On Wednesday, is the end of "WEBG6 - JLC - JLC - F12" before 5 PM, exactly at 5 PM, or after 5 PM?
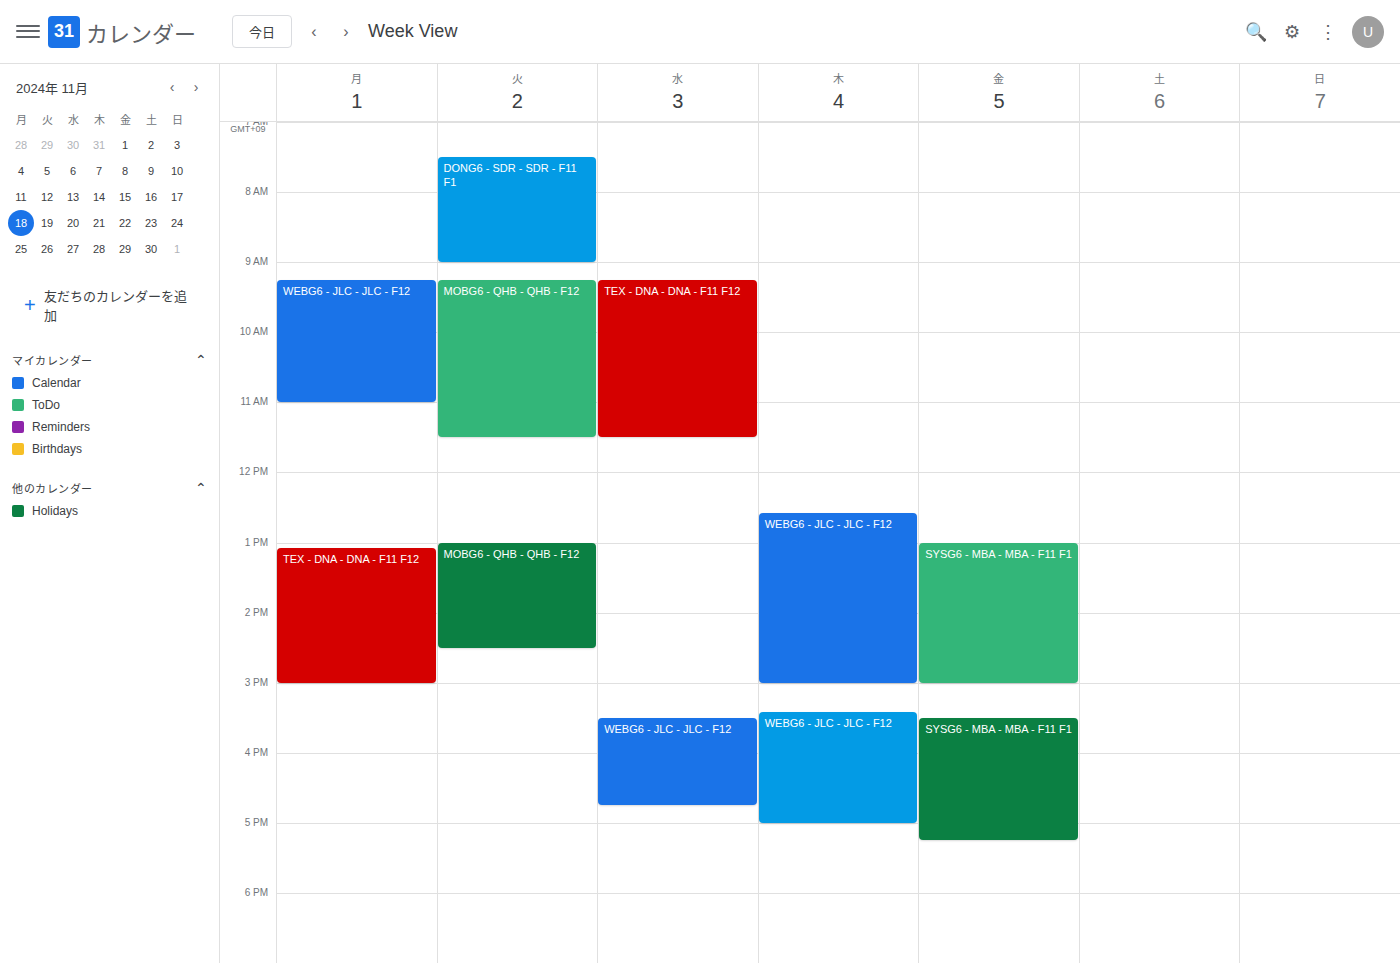
4:45 PM -- before 5 PM, 15 minutes above the 5 PM line.